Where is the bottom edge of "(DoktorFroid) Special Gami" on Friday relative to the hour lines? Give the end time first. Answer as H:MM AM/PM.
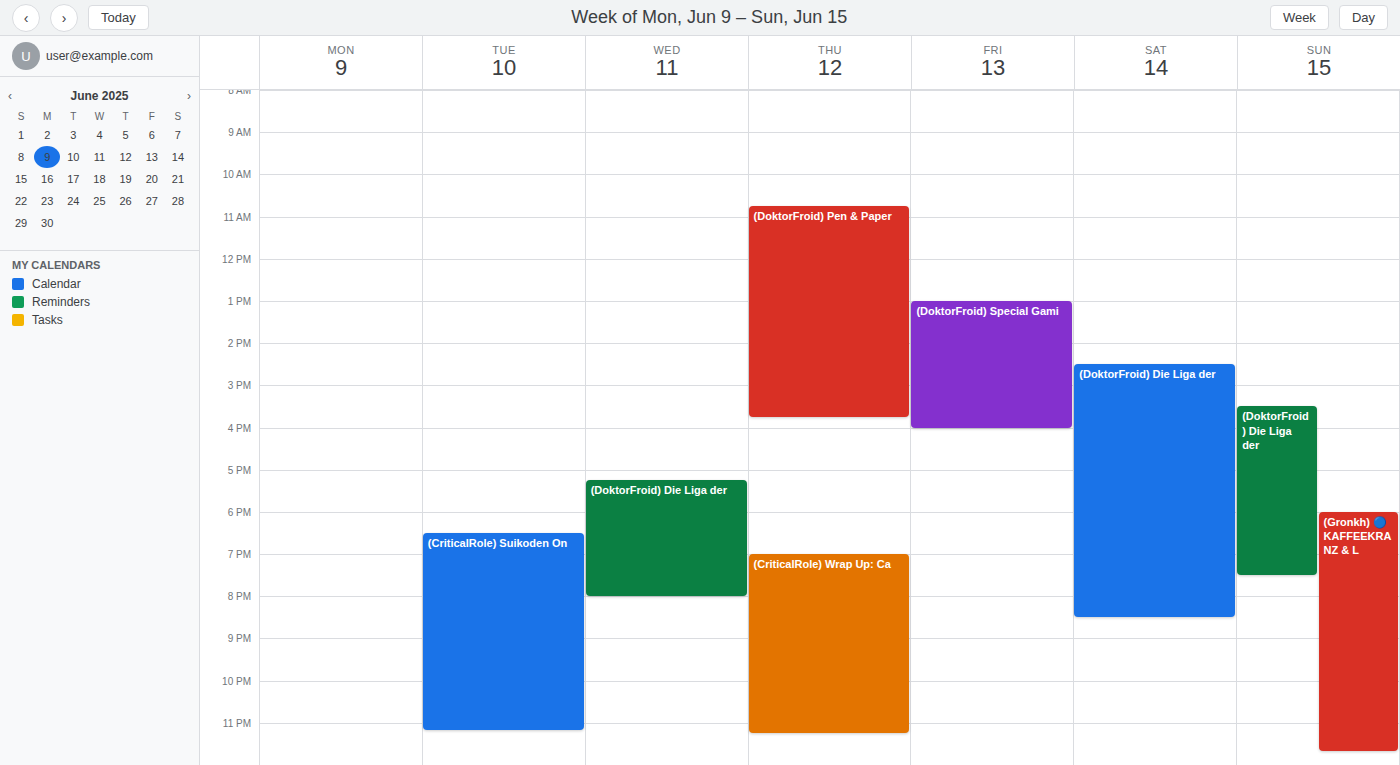
4:00 PM -- exactly on the 4 PM line.